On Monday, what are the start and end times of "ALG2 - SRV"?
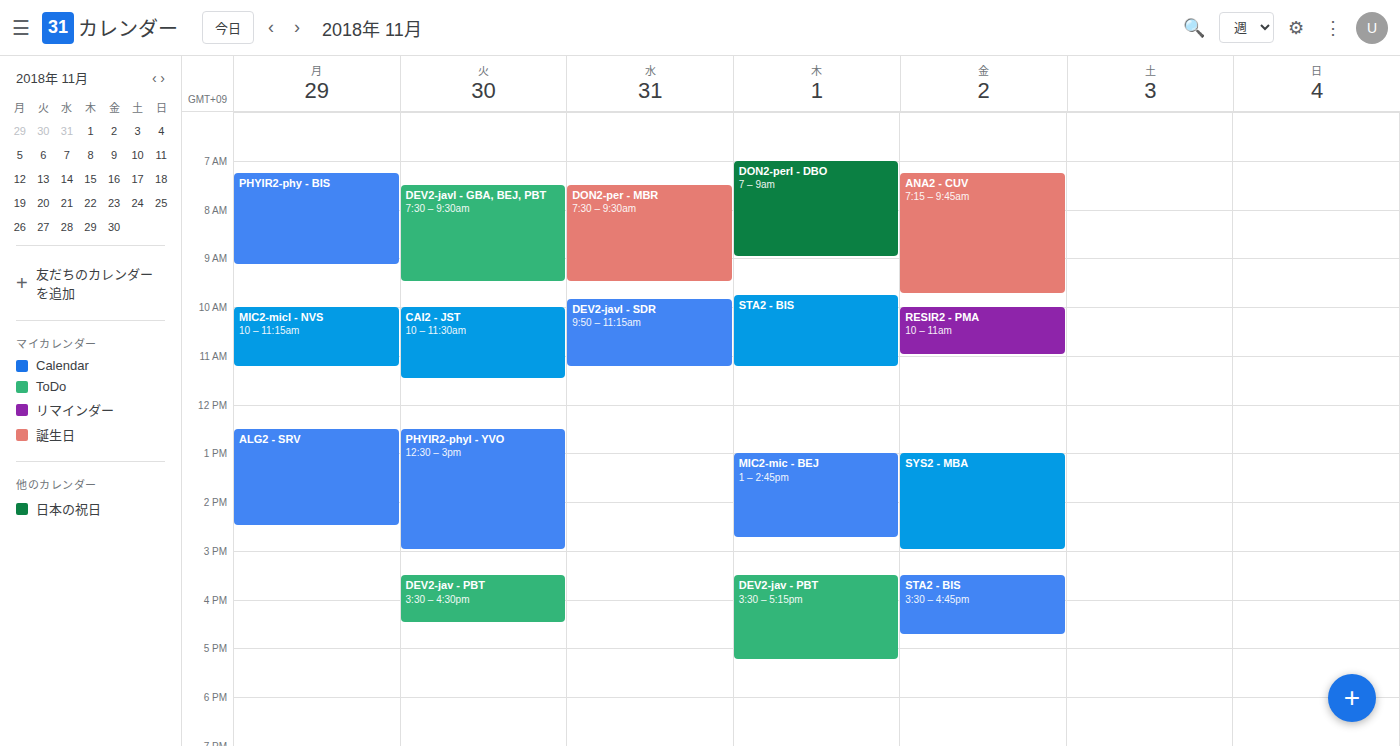
12:30 PM to 2:30 PM